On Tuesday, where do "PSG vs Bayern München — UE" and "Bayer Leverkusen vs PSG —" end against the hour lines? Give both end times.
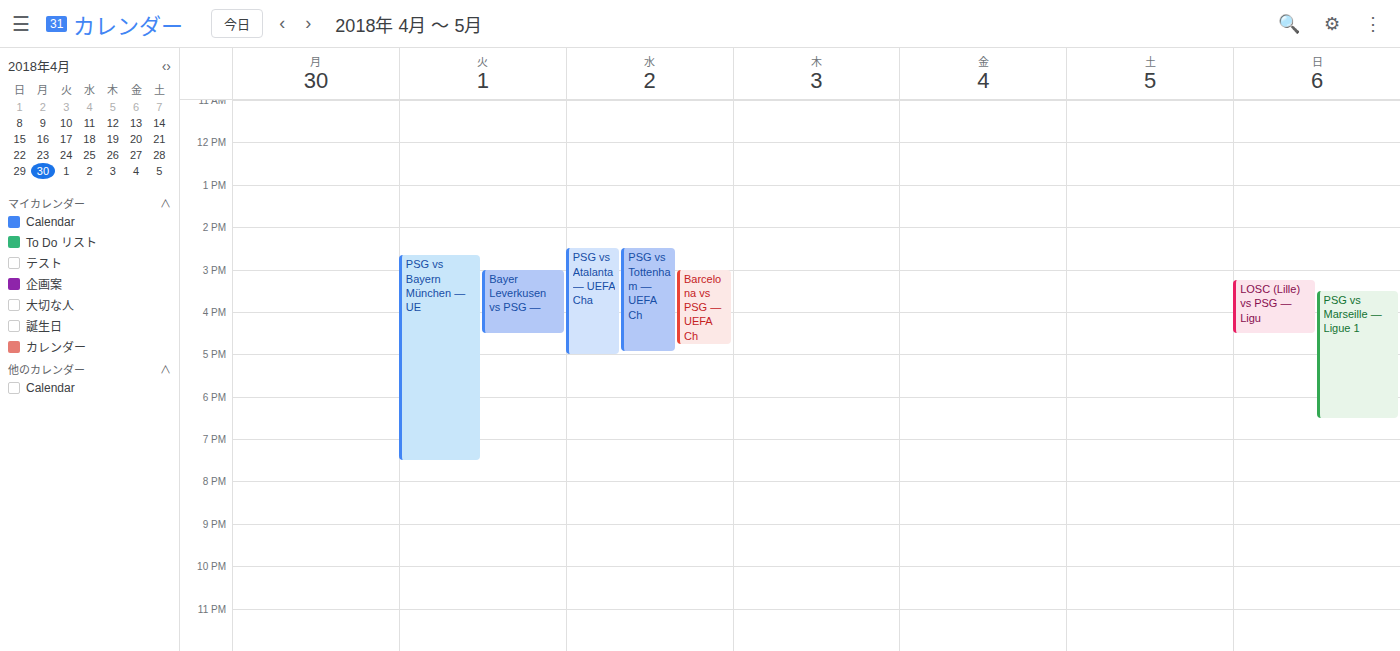
"PSG vs Bayern München — UE": 19:30, halfway between the 19:00 and 20:00 lines. "Bayer Leverkusen vs PSG —": 16:30, halfway between the 16:00 and 17:00 lines.